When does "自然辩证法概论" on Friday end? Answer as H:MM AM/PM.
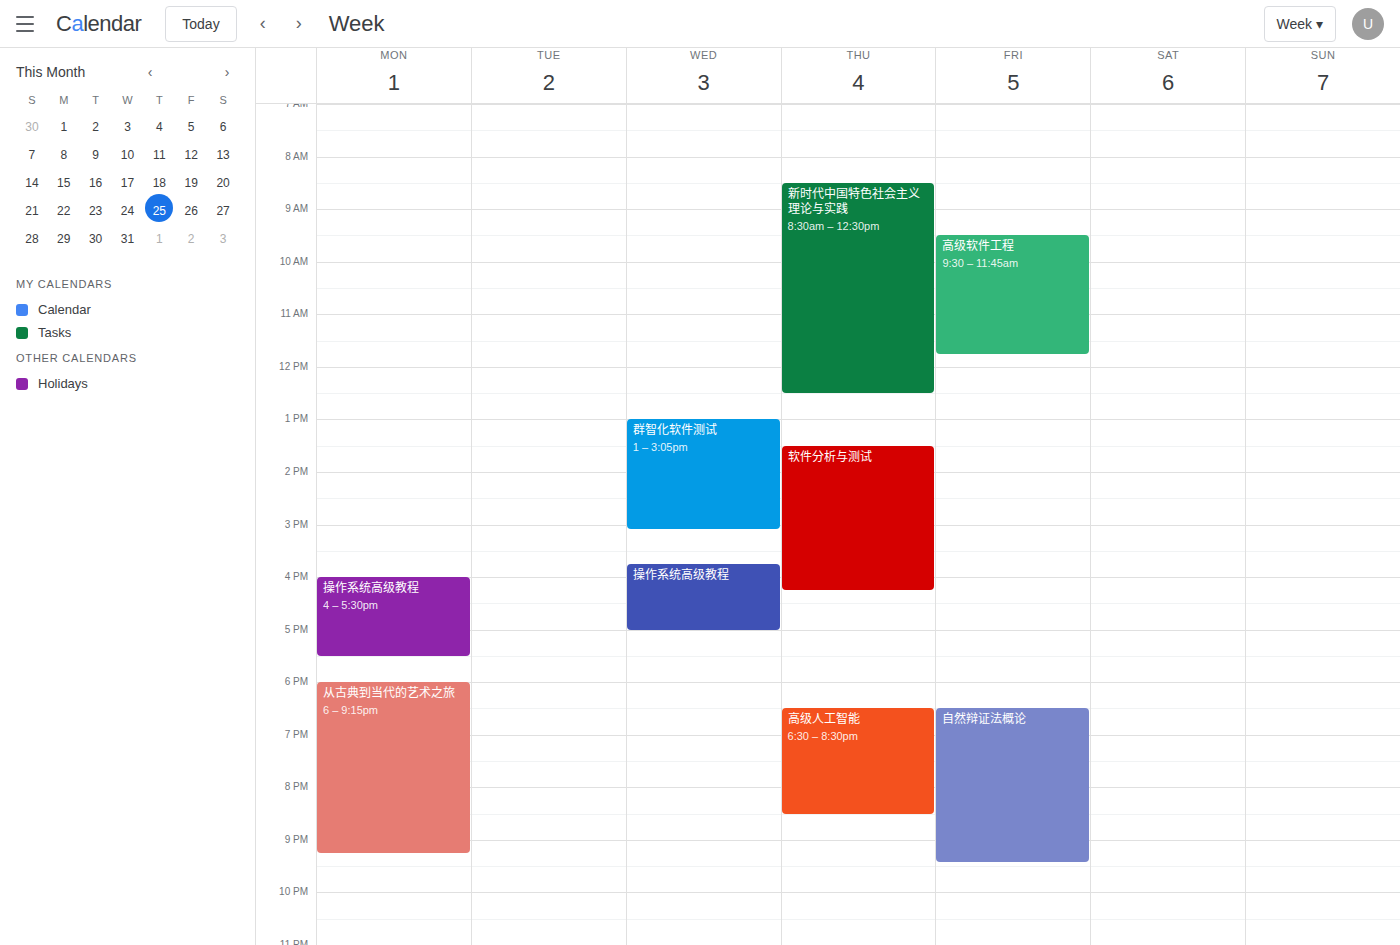
9:25 PM